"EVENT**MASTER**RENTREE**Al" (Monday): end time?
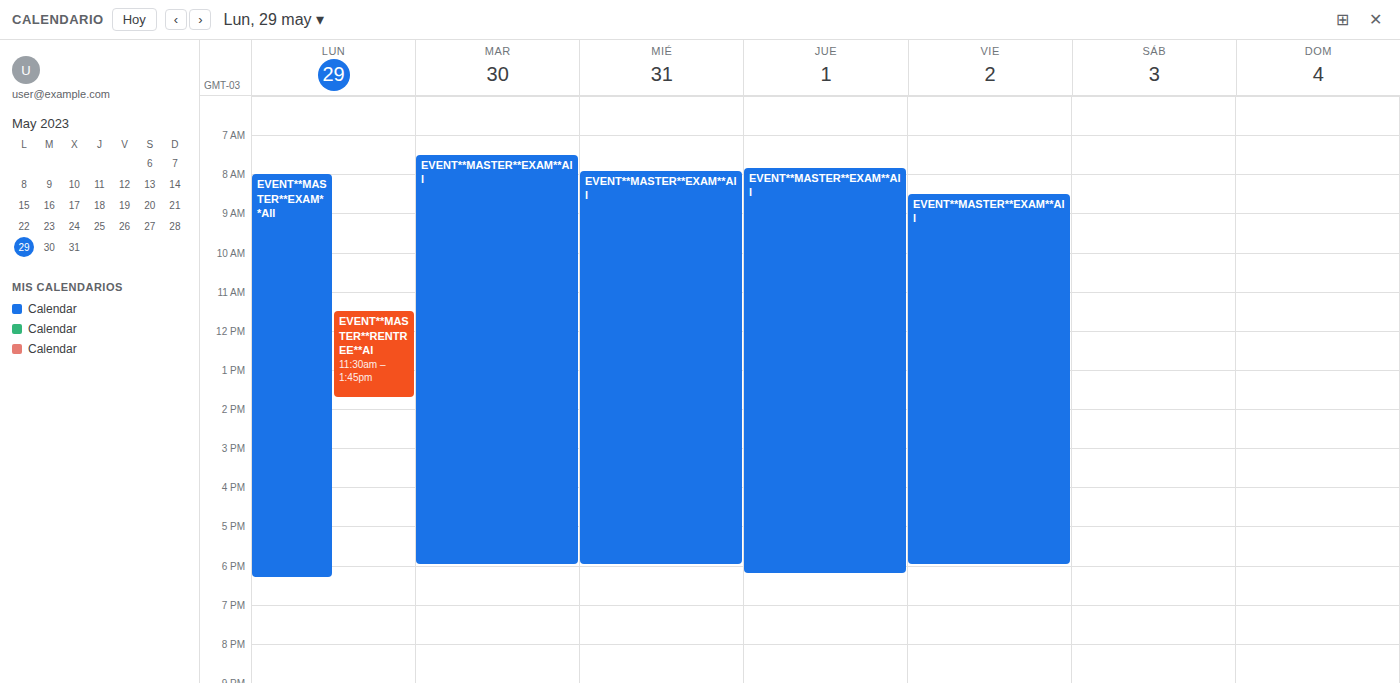
1:45 PM